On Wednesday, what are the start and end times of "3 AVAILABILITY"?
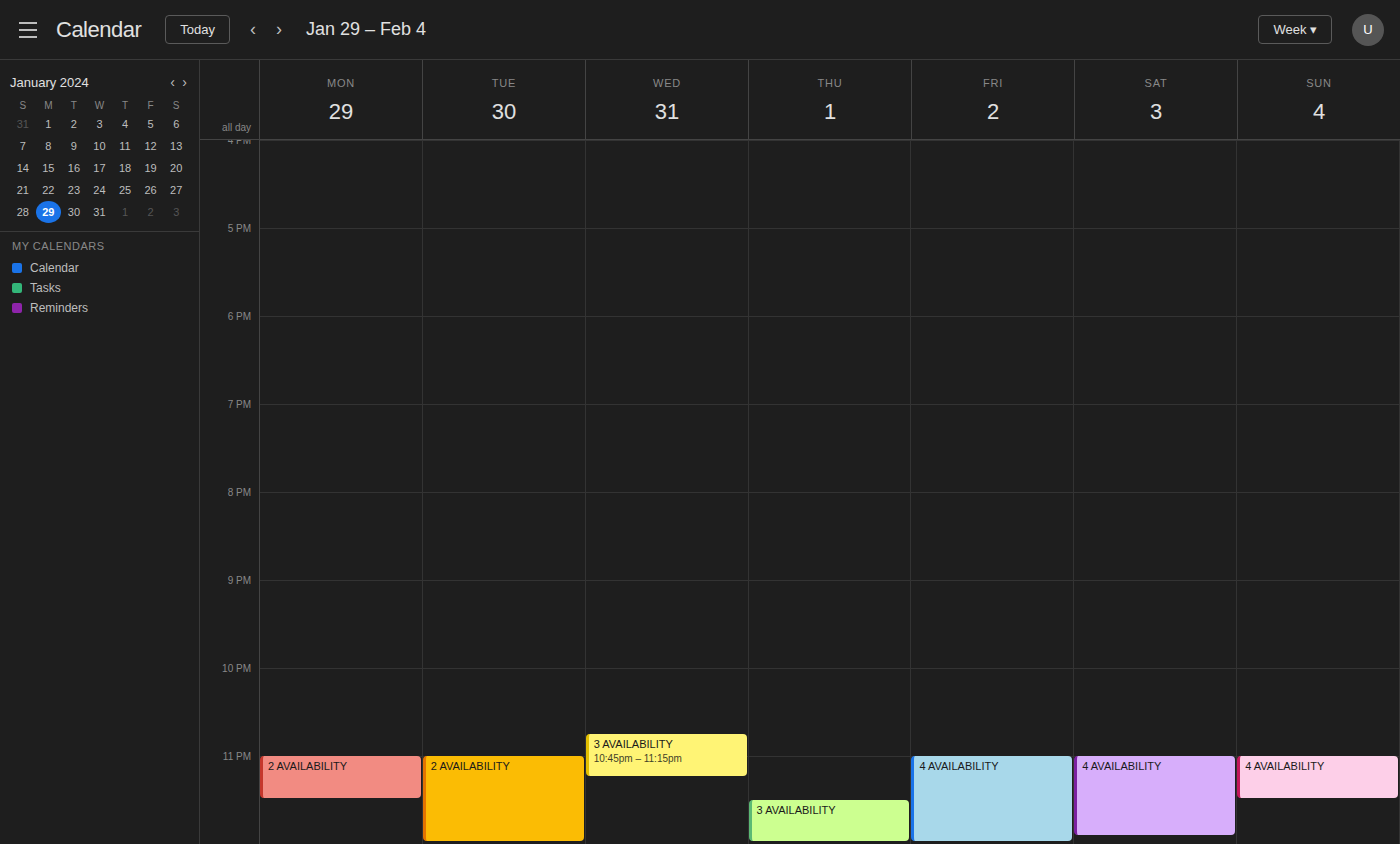
22:45 to 23:15